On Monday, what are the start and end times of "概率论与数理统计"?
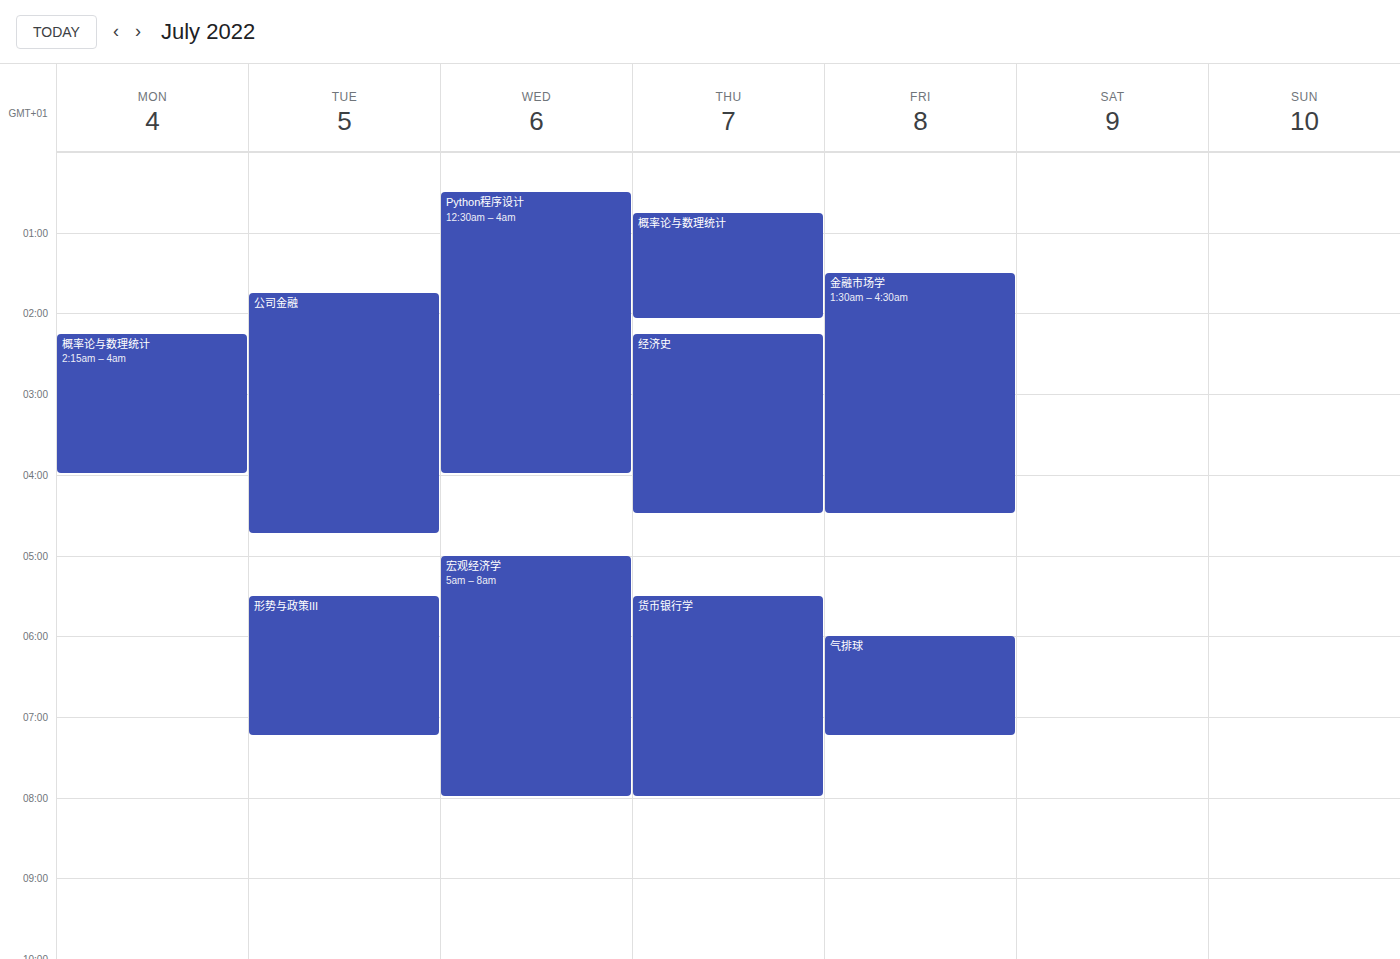
2:15 AM to 4:00 AM